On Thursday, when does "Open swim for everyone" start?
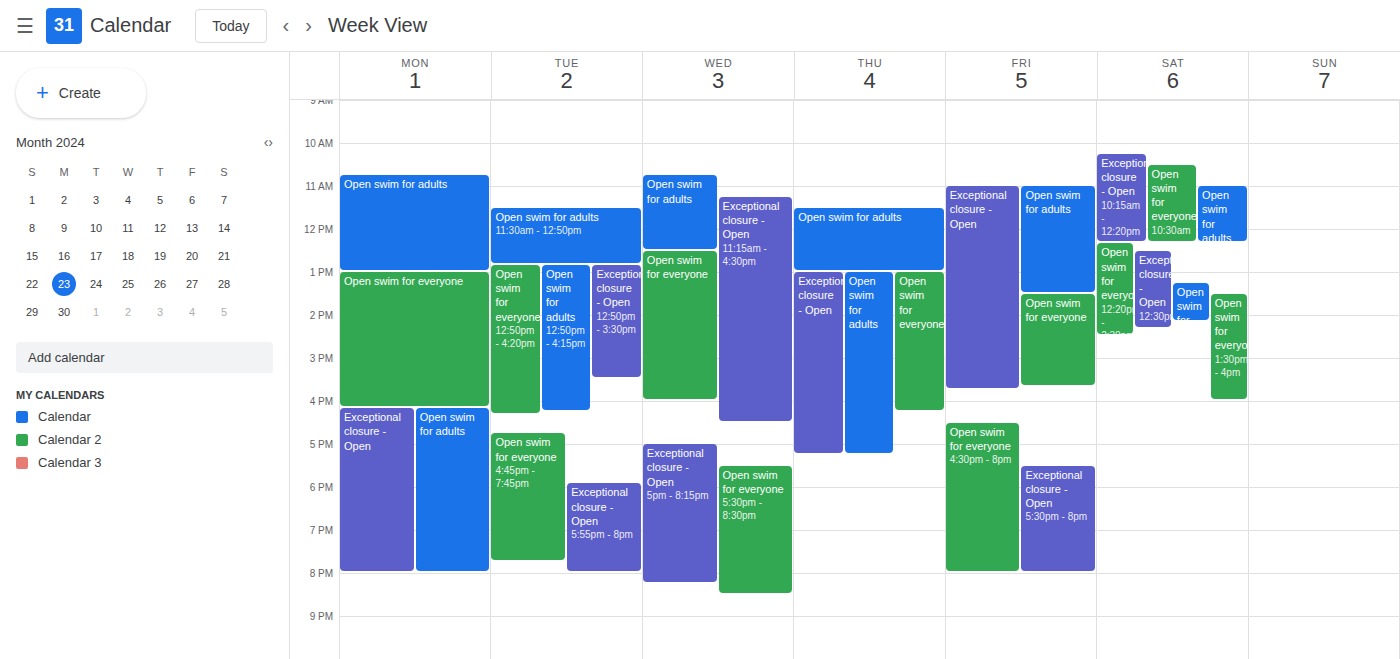
1:00 PM